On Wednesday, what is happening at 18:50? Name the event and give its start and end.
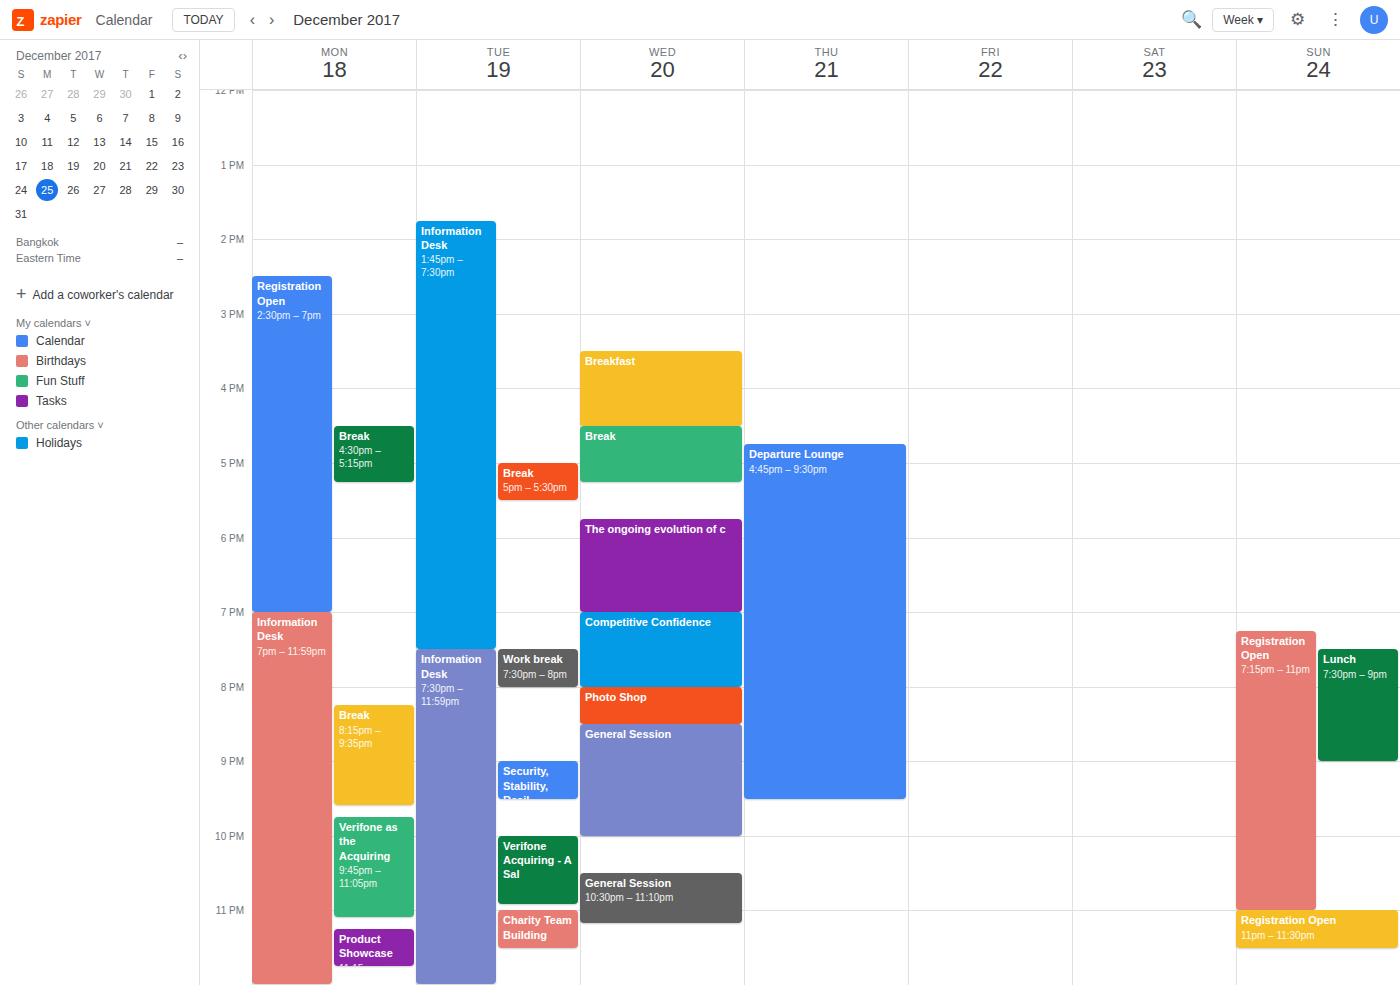
"The ongoing evolution of c", 17:45 to 19:00